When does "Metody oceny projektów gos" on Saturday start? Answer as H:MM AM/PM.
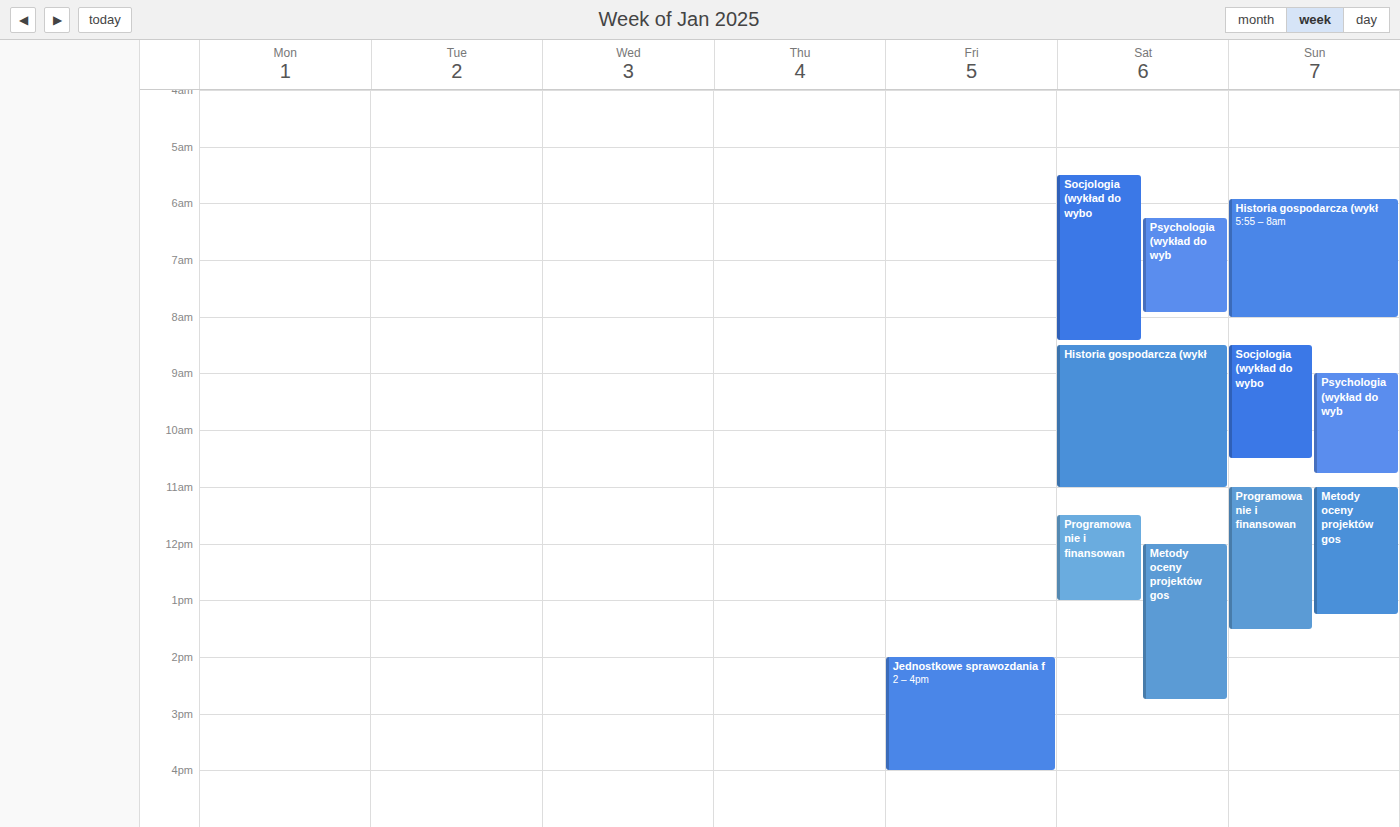
12:00 PM